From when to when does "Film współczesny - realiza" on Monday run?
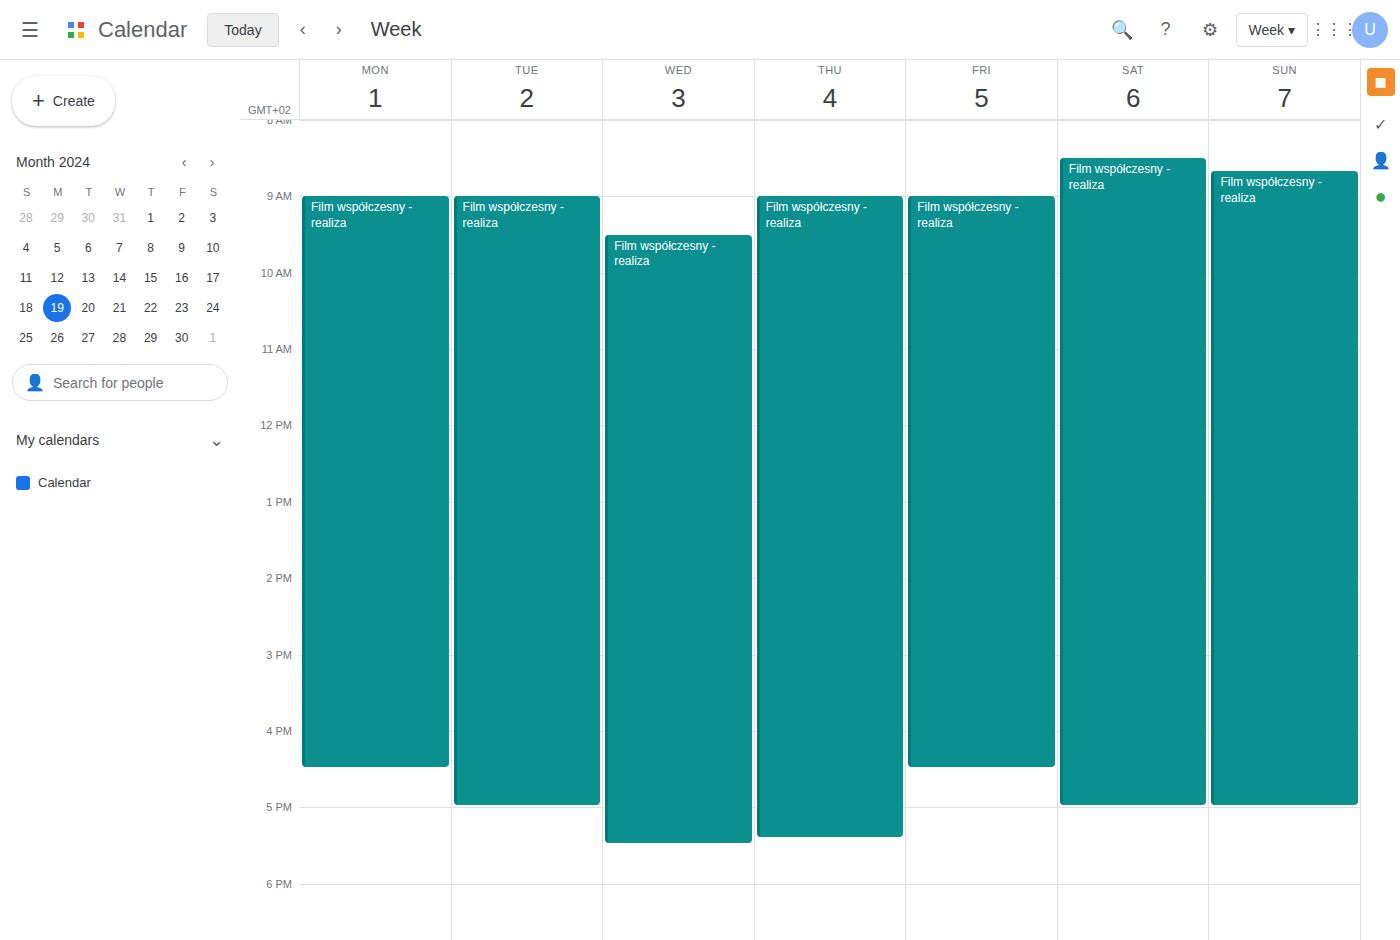
9:00 AM to 4:30 PM